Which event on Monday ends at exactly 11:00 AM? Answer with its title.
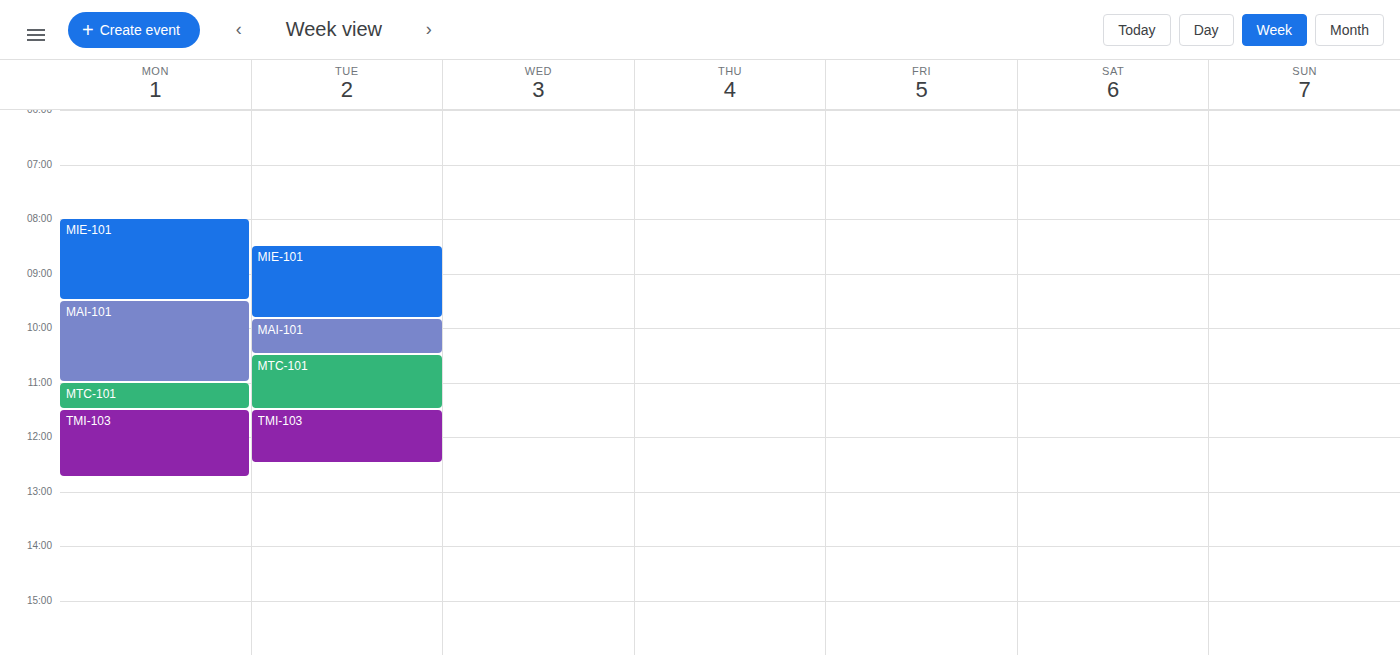
"MAI-101"